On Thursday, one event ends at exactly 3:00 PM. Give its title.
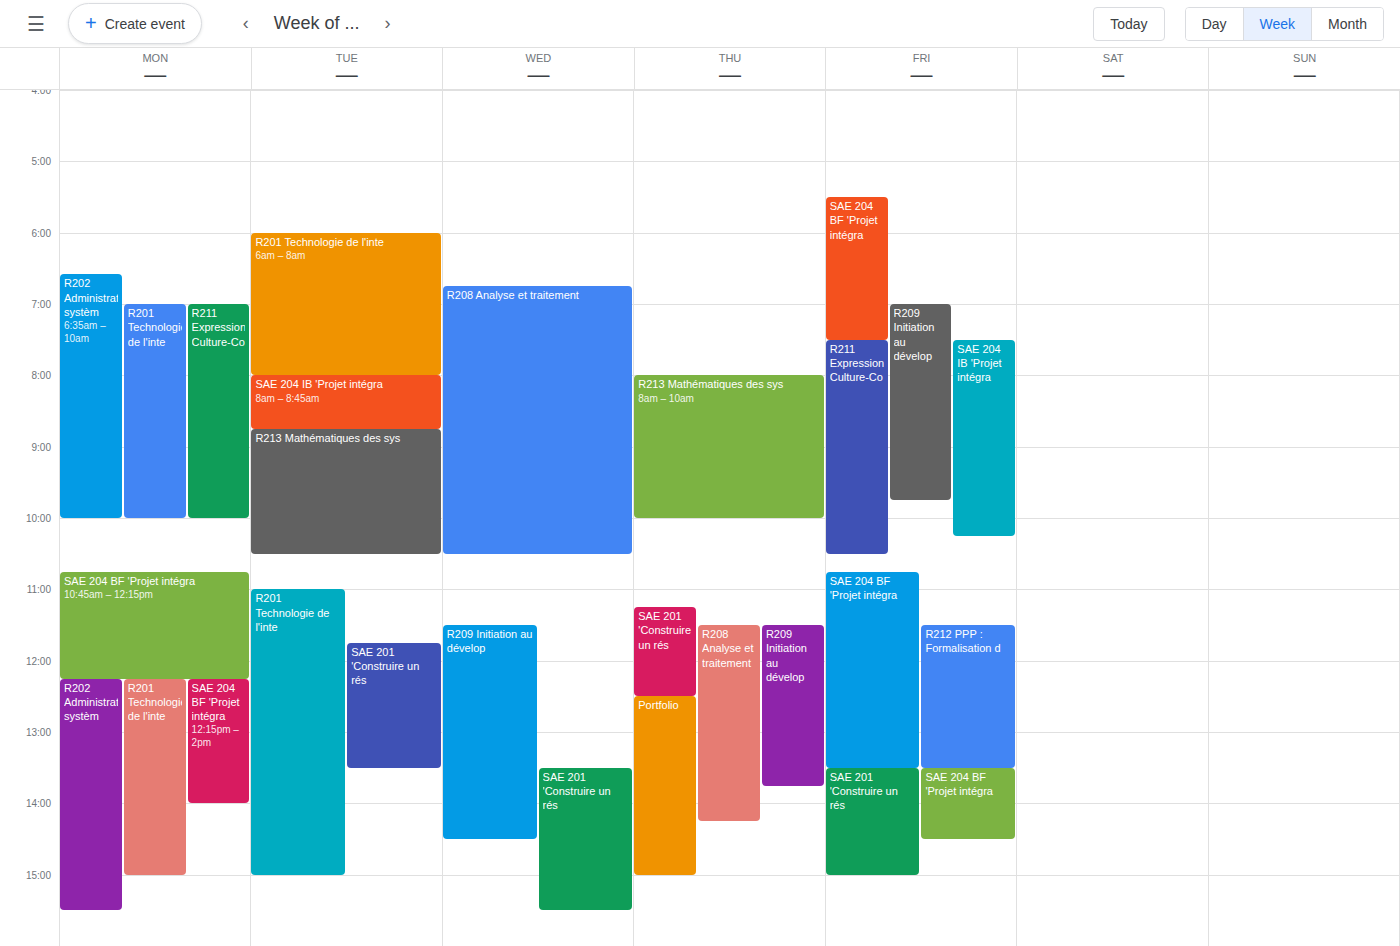
"Portfolio"